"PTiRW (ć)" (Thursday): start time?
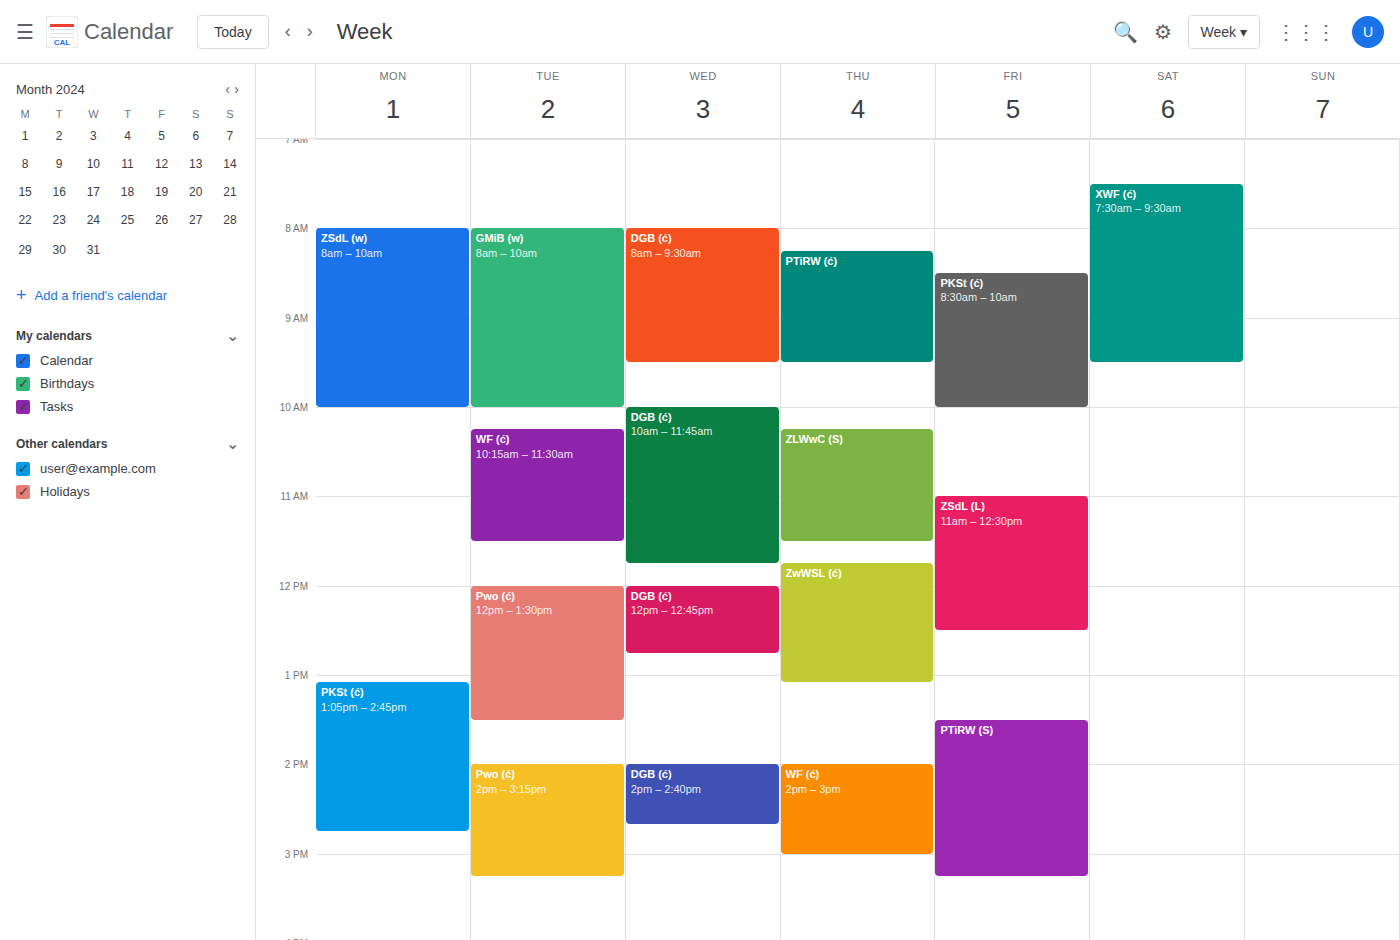
8:15 AM